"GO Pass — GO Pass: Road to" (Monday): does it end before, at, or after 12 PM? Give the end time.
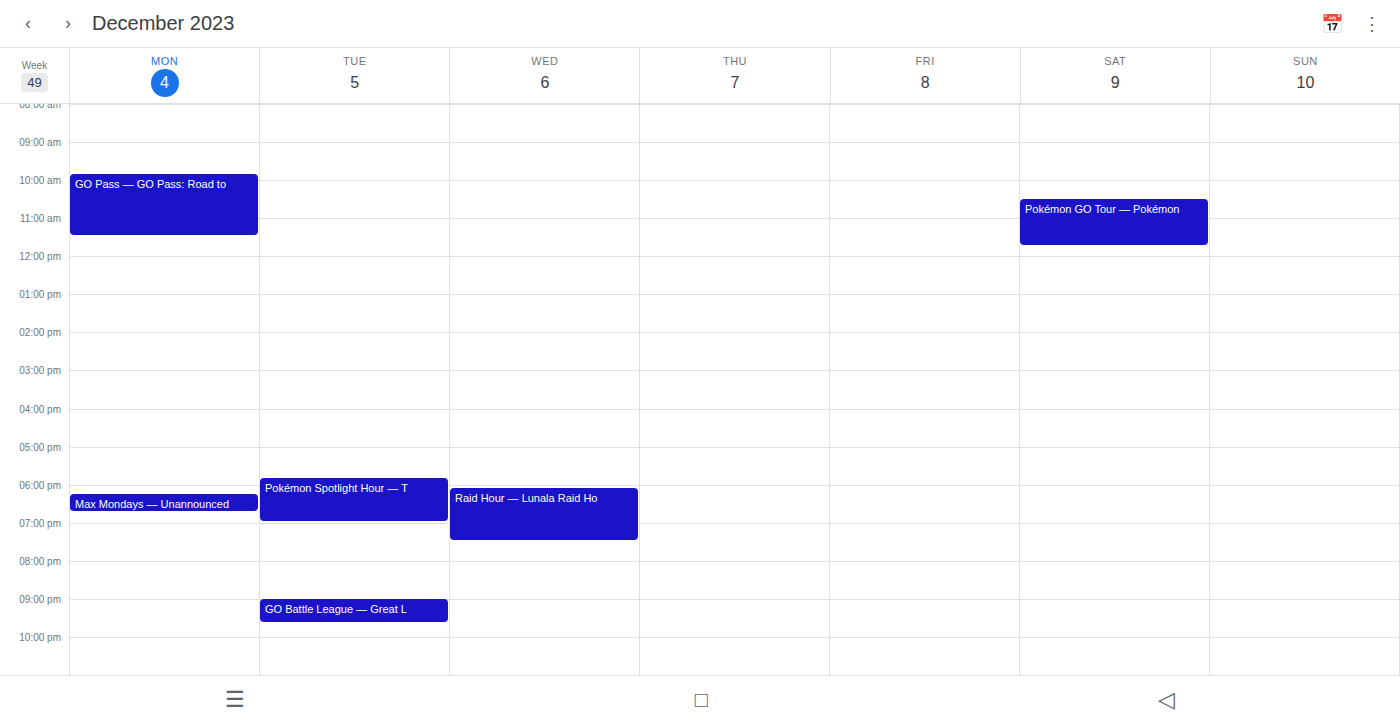
11:30 AM -- before 12 PM, 30 minutes above the 12 PM line.